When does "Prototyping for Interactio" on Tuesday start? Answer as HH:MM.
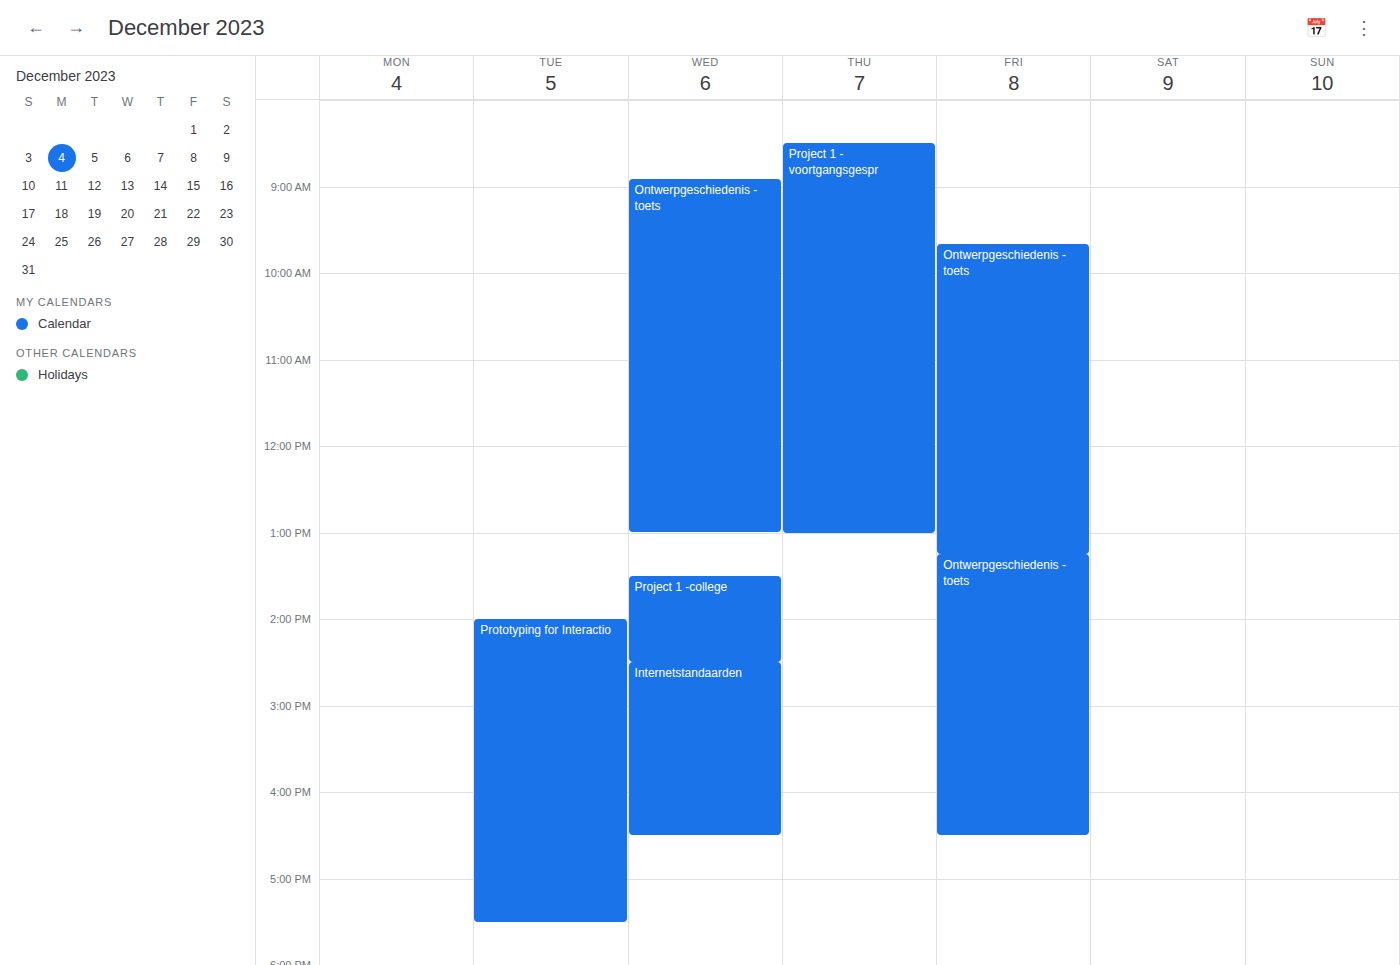
14:00